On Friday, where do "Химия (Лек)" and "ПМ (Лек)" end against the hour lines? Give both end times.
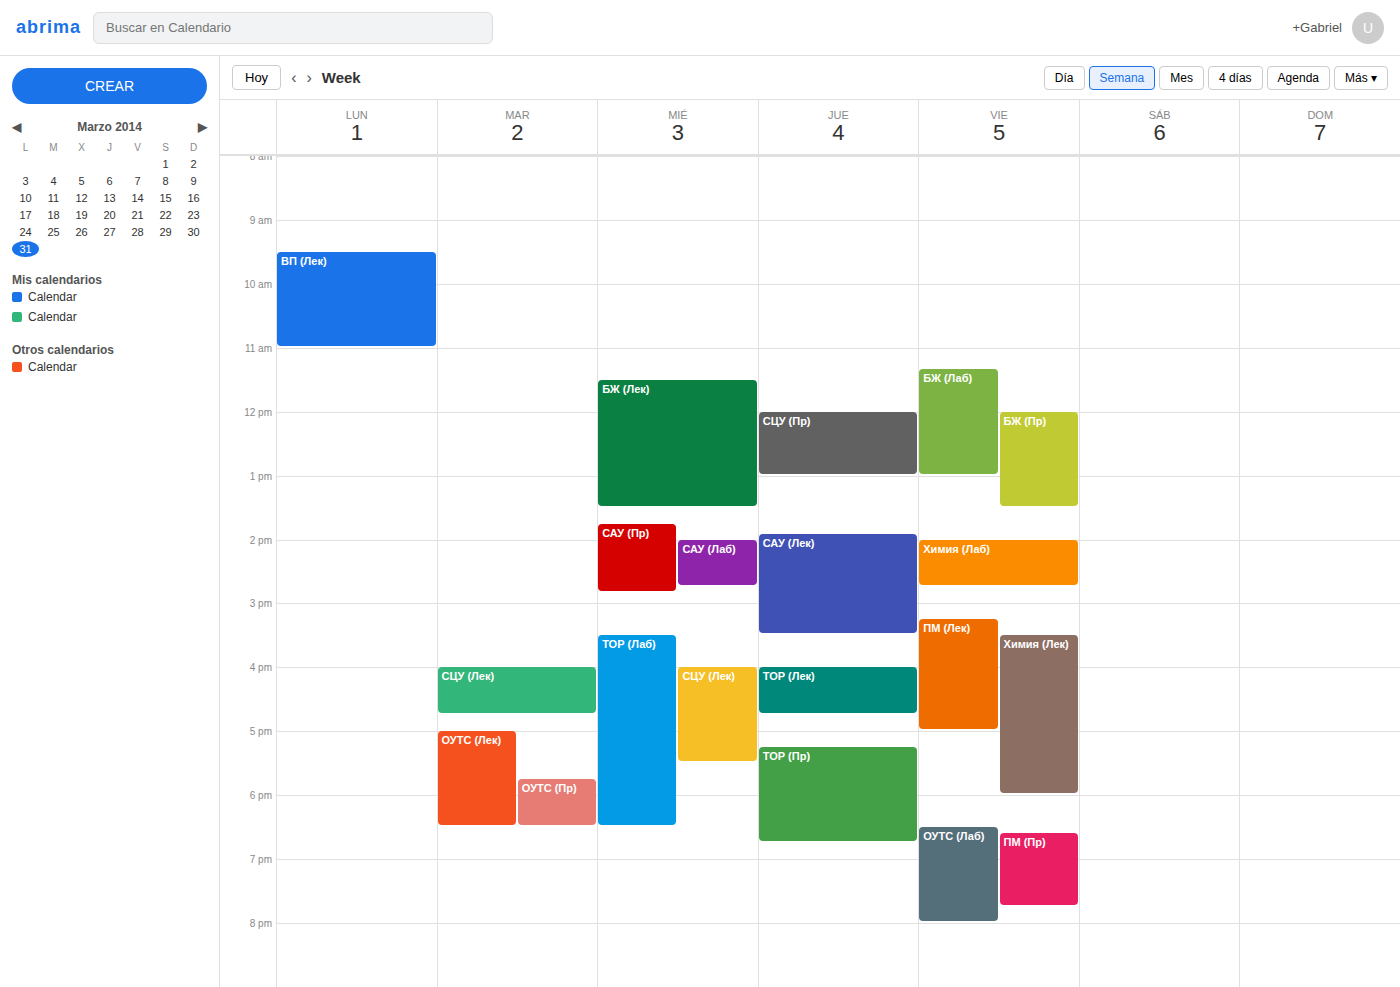
"Химия (Лек)": 6:00 PM, exactly on the 6 PM line. "ПМ (Лек)": 5:00 PM, exactly on the 5 PM line.